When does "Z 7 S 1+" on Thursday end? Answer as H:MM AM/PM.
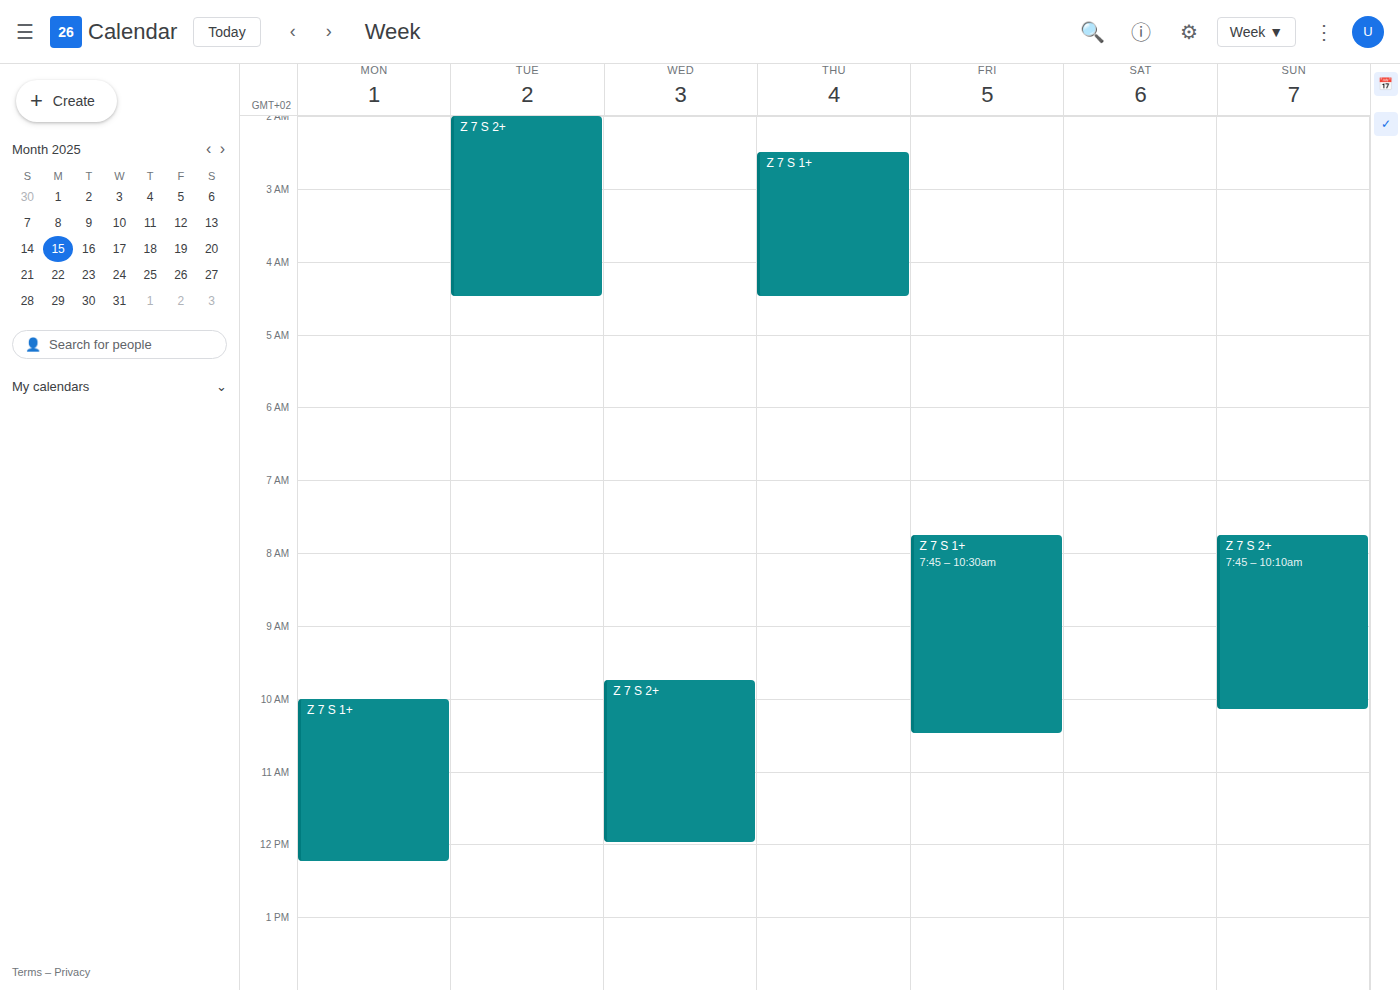
4:30 AM